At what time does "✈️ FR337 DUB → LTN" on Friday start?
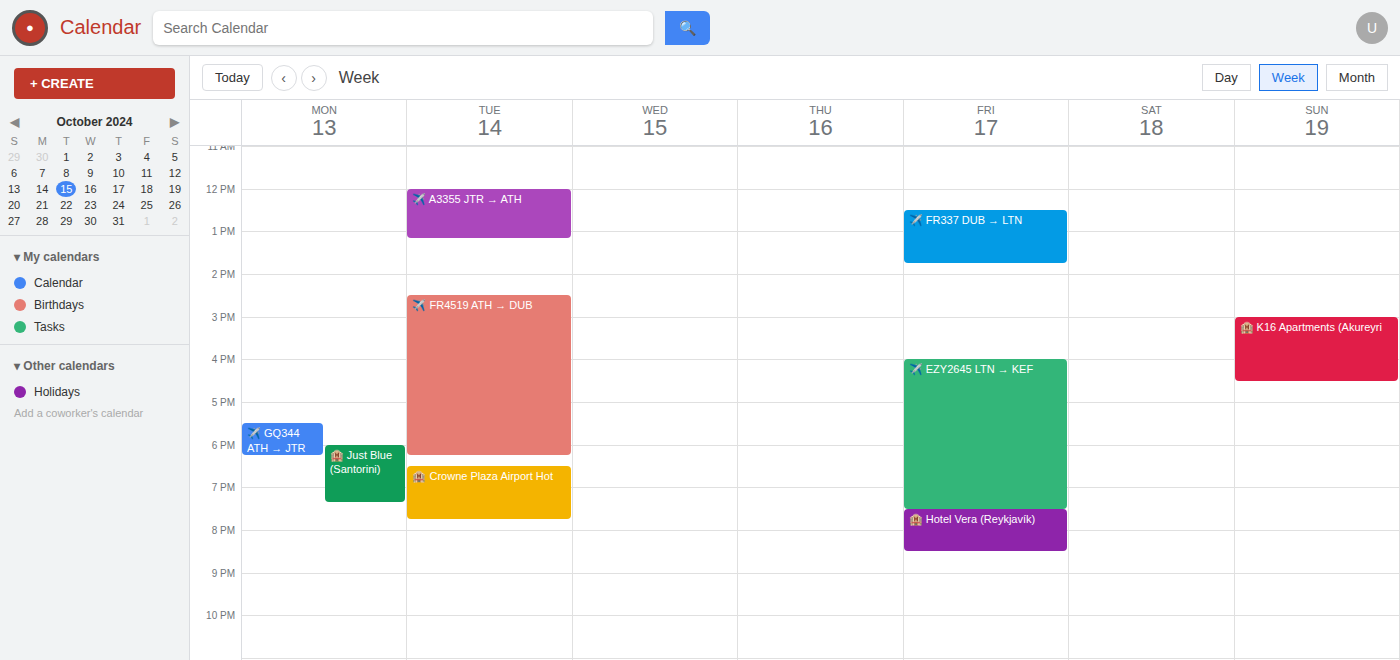
12:30 PM